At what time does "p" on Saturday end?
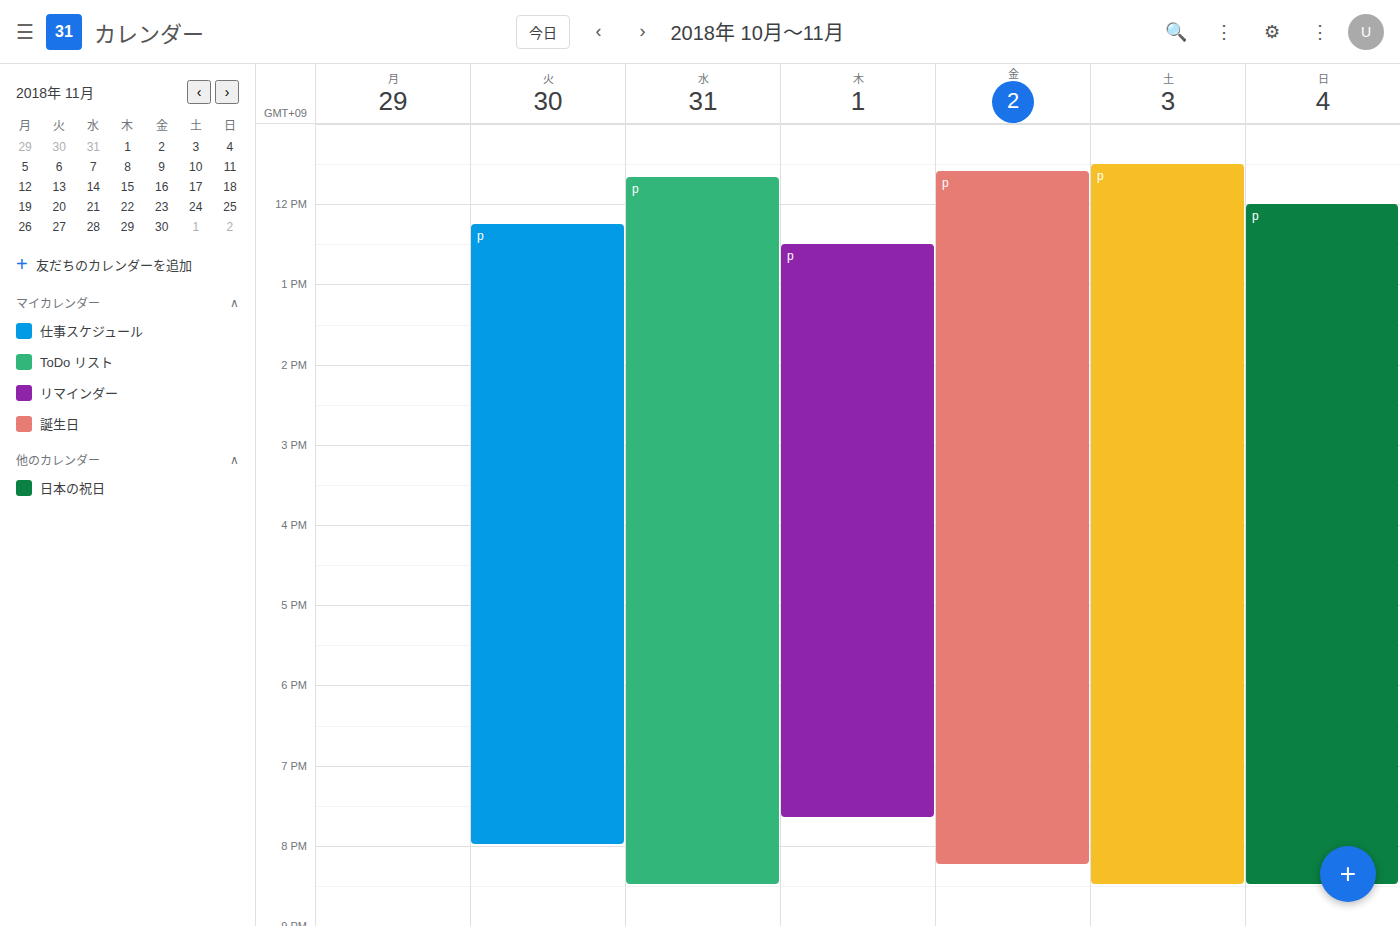
8:30 PM